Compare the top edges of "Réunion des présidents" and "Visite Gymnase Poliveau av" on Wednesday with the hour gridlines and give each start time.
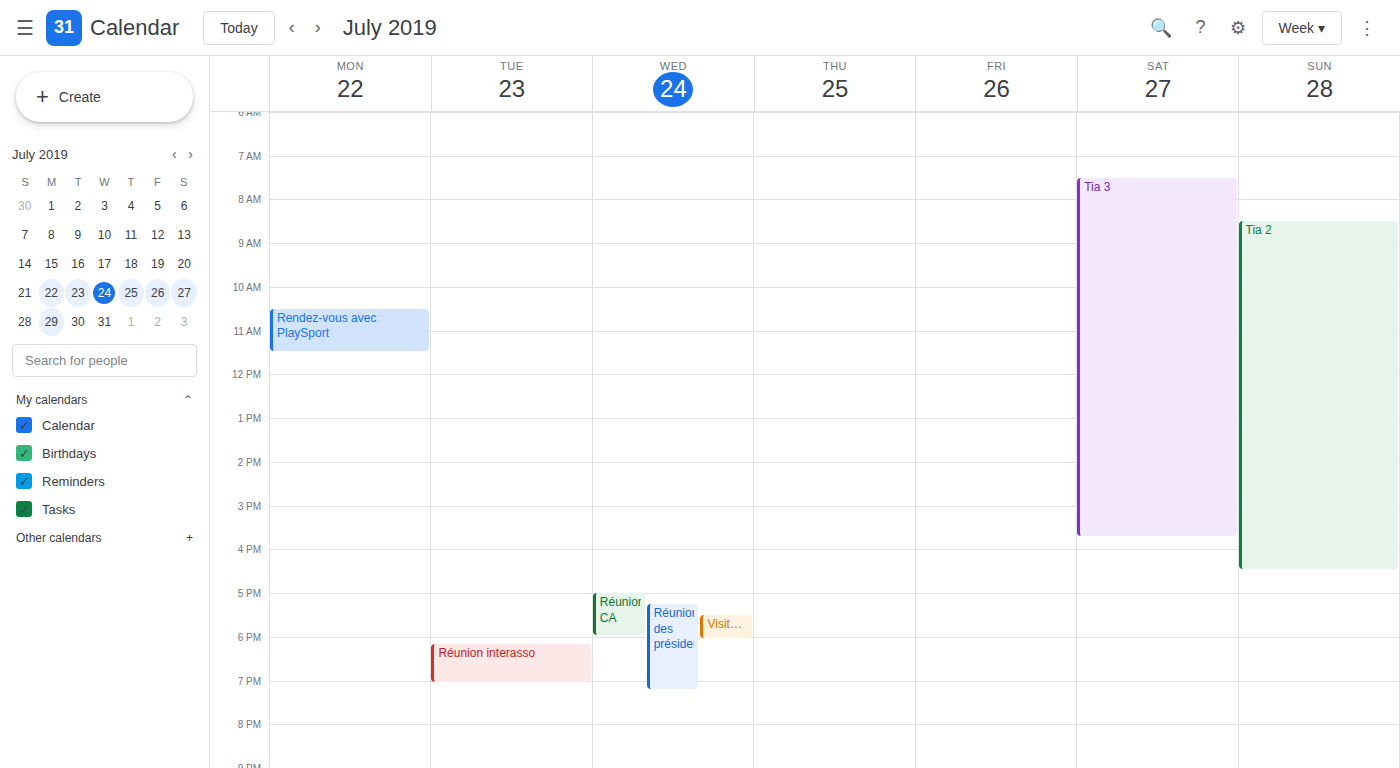
"Réunion des présidents": 5:15 PM, neither: a quarter of the way from the 5 PM line to the 6 PM line. "Visite Gymnase Poliveau av": 5:30 PM, halfway between the 5 PM and 6 PM lines.